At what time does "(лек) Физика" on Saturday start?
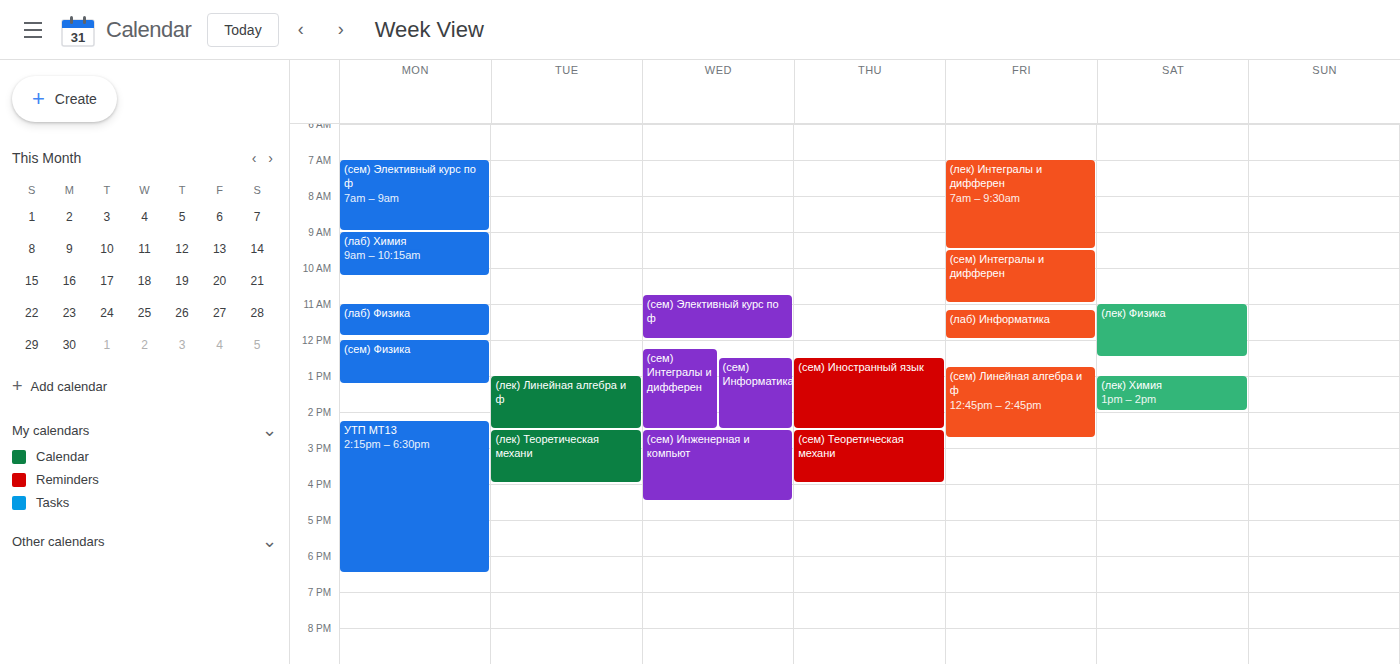
11:00 AM